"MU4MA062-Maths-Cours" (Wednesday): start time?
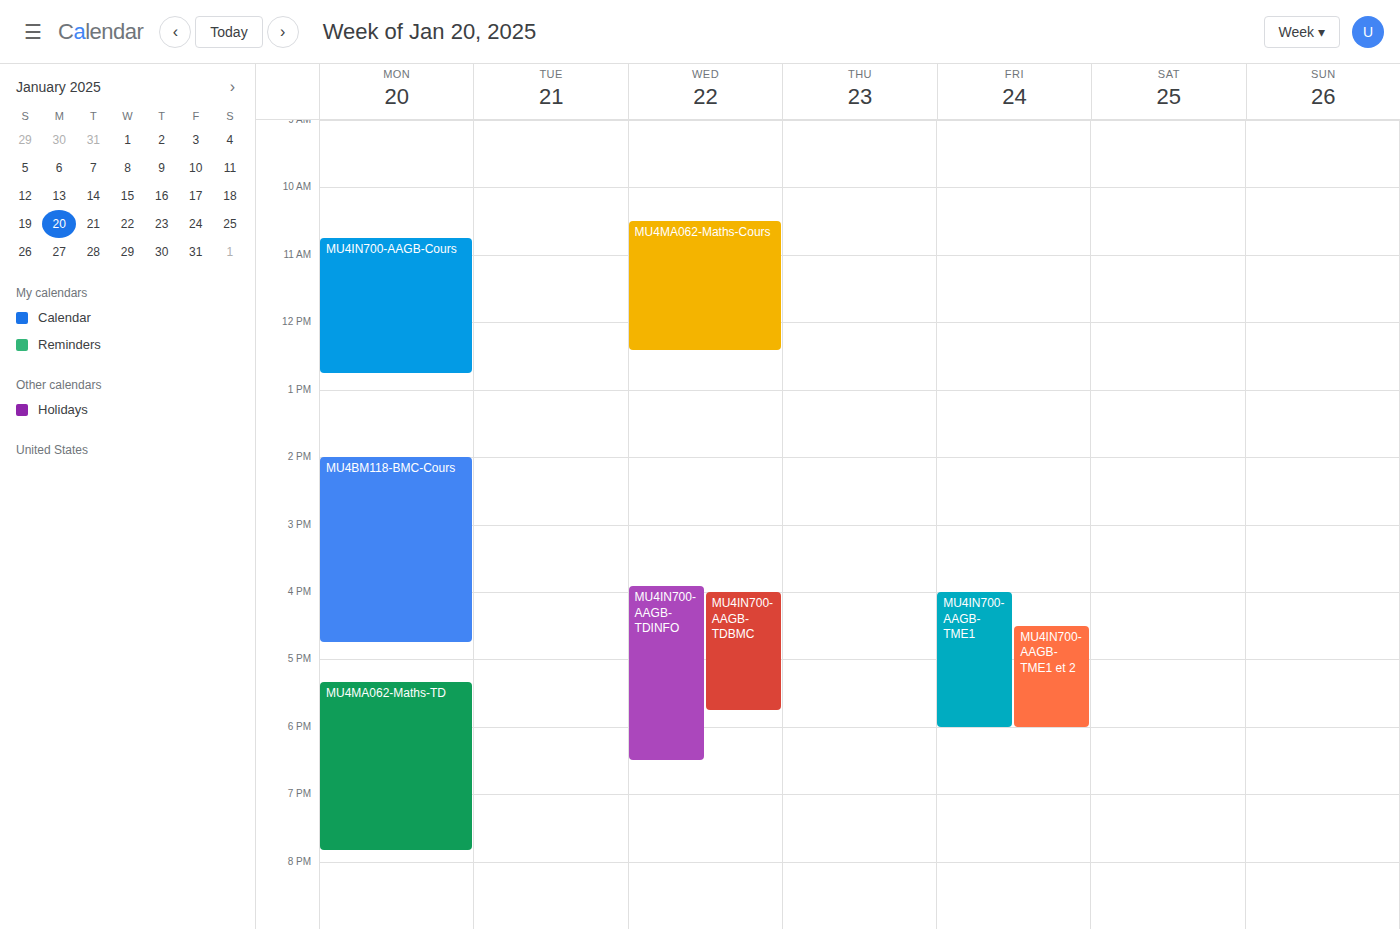
10:30 AM